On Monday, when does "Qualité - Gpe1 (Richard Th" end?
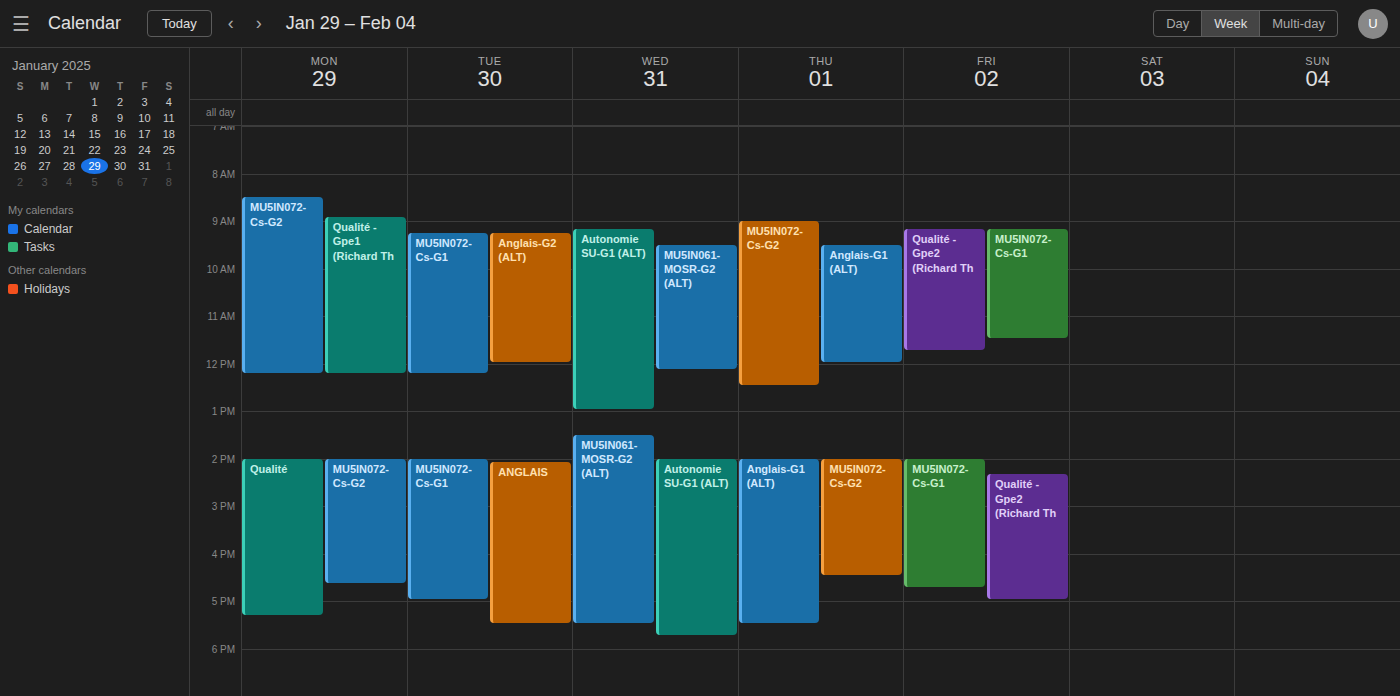
12:15 PM